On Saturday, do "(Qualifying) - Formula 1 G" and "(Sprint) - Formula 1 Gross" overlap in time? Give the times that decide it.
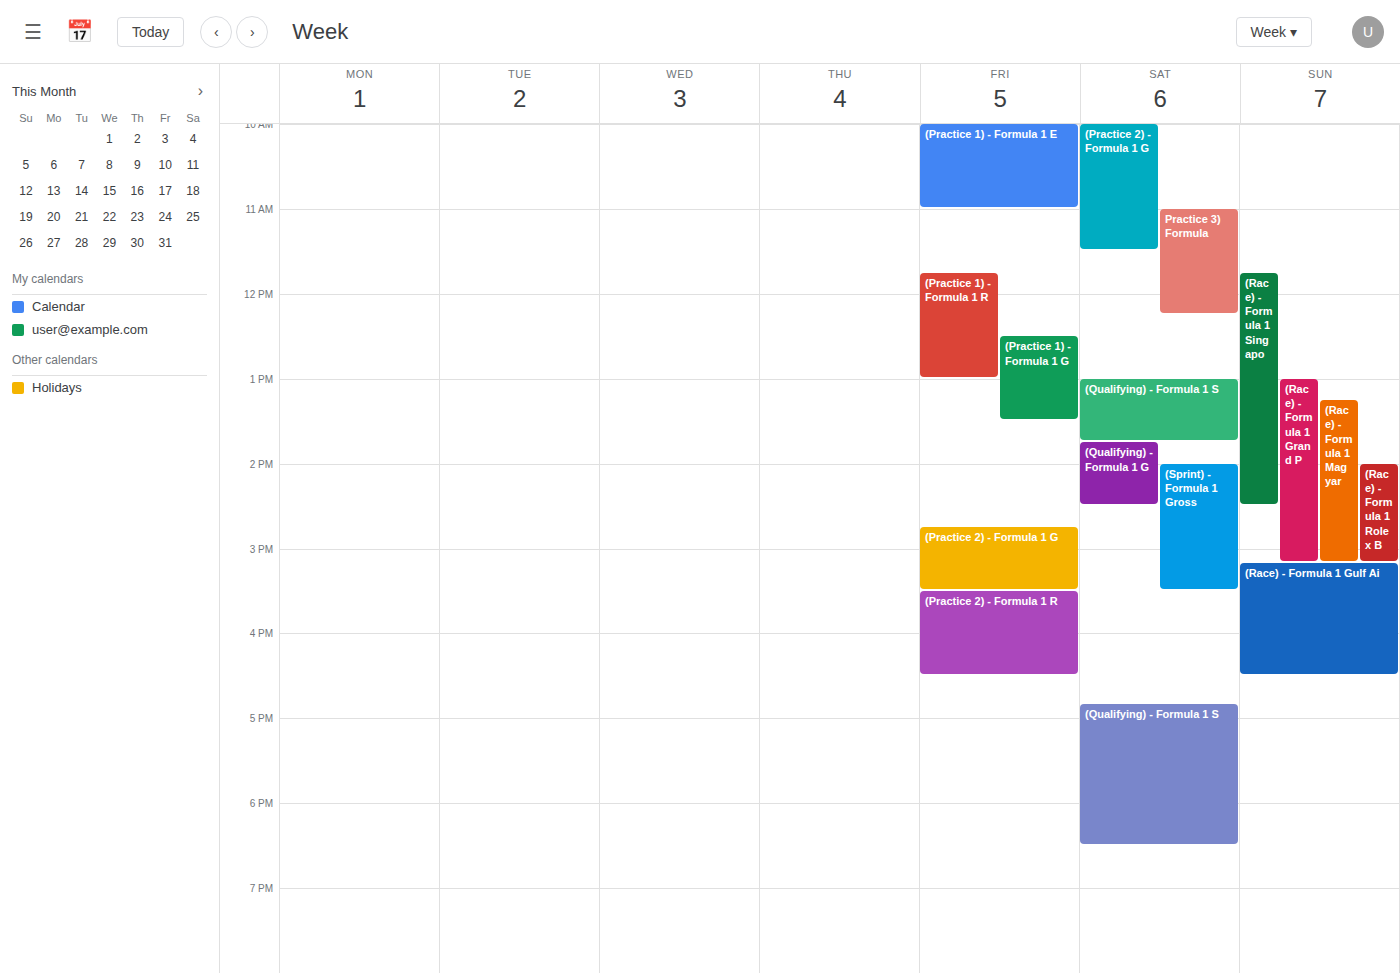
"(Sprint) - Formula 1 Gross" starts at 2:00 PM, before "(Qualifying) - Formula 1 G" ends at 2:30 PM -- they overlap.